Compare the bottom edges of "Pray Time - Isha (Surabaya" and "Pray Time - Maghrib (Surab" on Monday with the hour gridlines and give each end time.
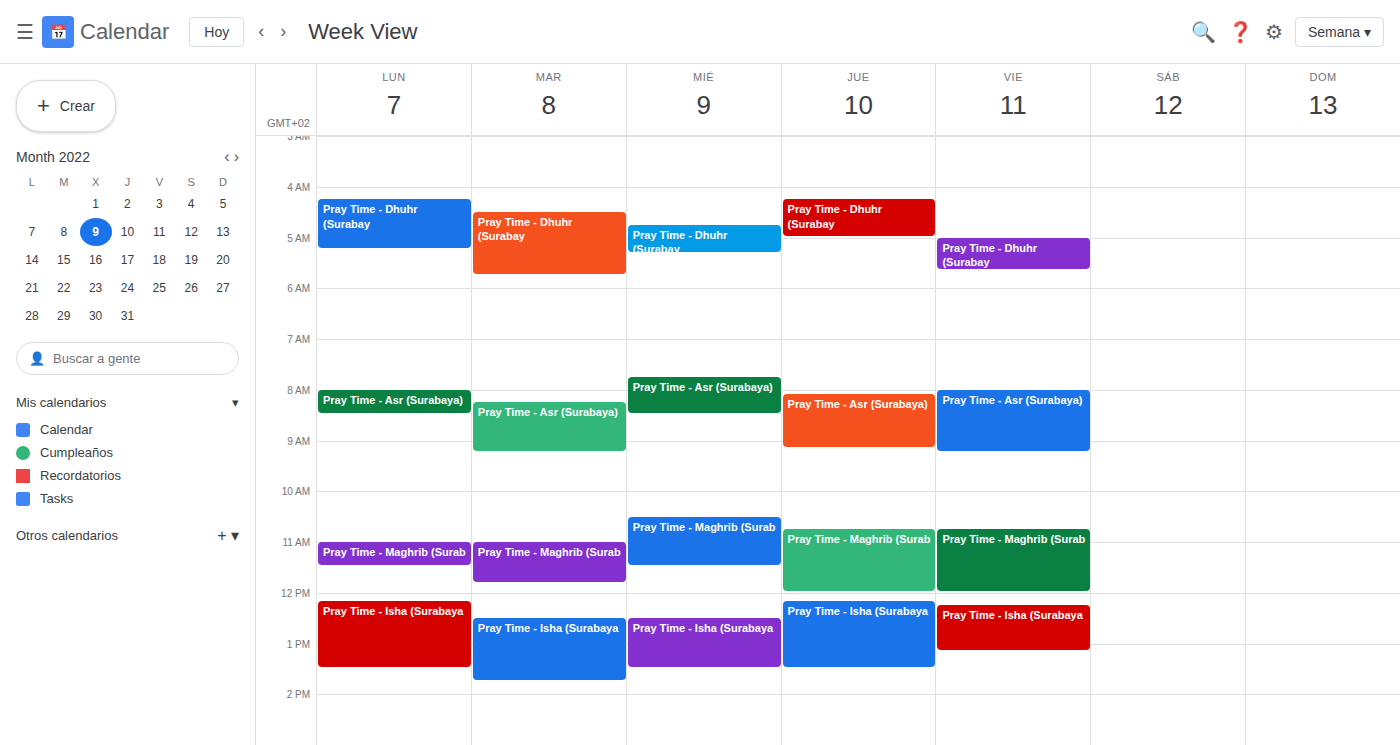
"Pray Time - Isha (Surabaya": 1:30 PM, halfway between the 1 PM and 2 PM lines. "Pray Time - Maghrib (Surab": 11:30 AM, halfway between the 11 AM and 12 PM lines.